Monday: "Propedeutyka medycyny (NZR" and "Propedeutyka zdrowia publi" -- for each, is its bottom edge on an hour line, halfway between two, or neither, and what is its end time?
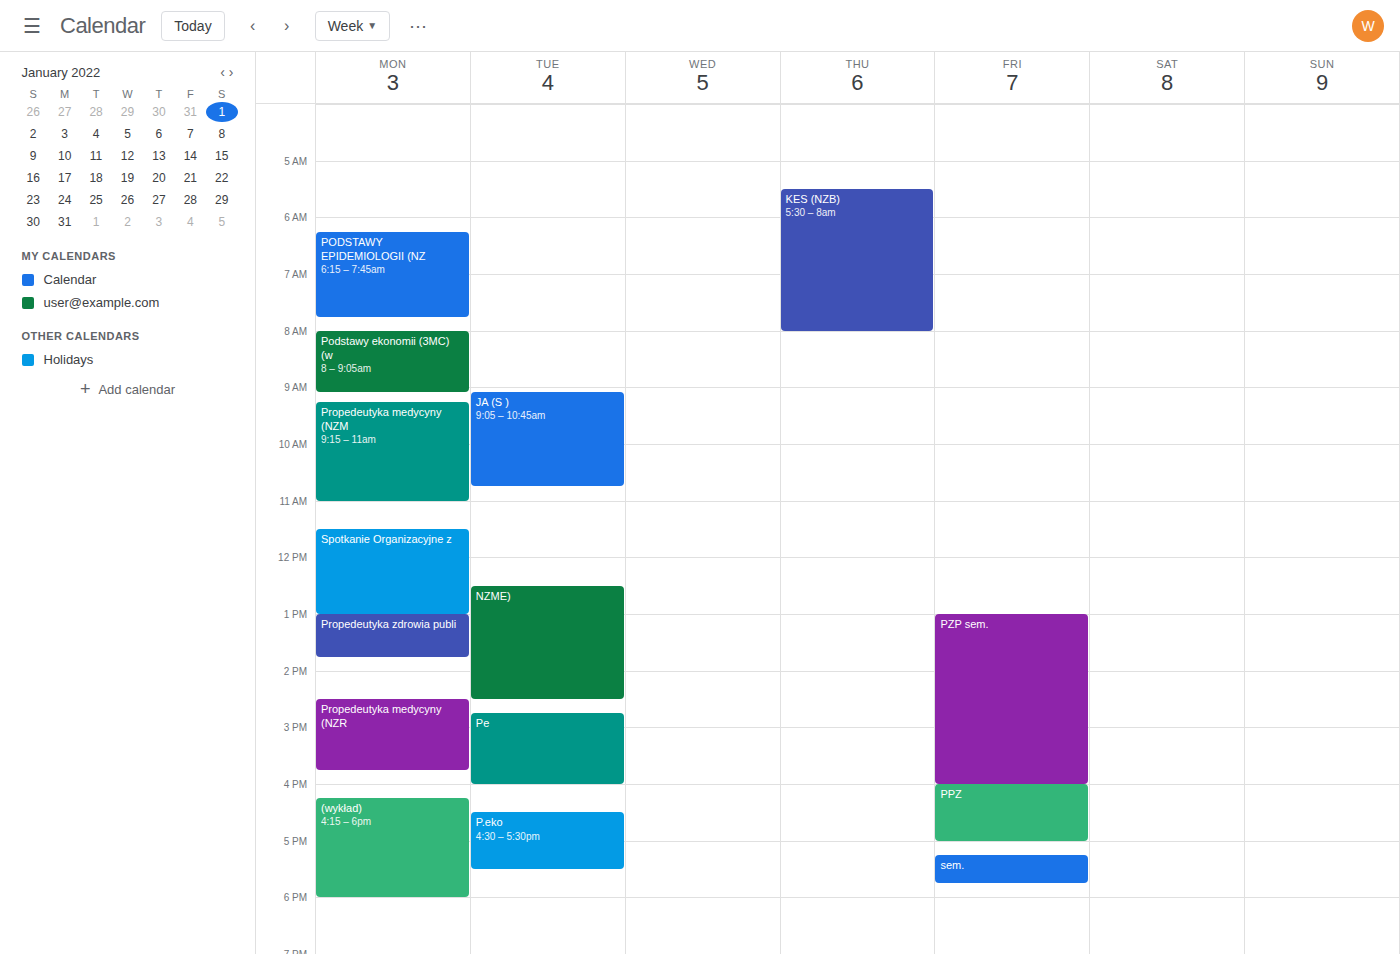
"Propedeutyka medycyny (NZR": 3:45 PM, neither: three quarters of the way from the 3 PM line to the 4 PM line. "Propedeutyka zdrowia publi": 1:45 PM, neither: three quarters of the way from the 1 PM line to the 2 PM line.